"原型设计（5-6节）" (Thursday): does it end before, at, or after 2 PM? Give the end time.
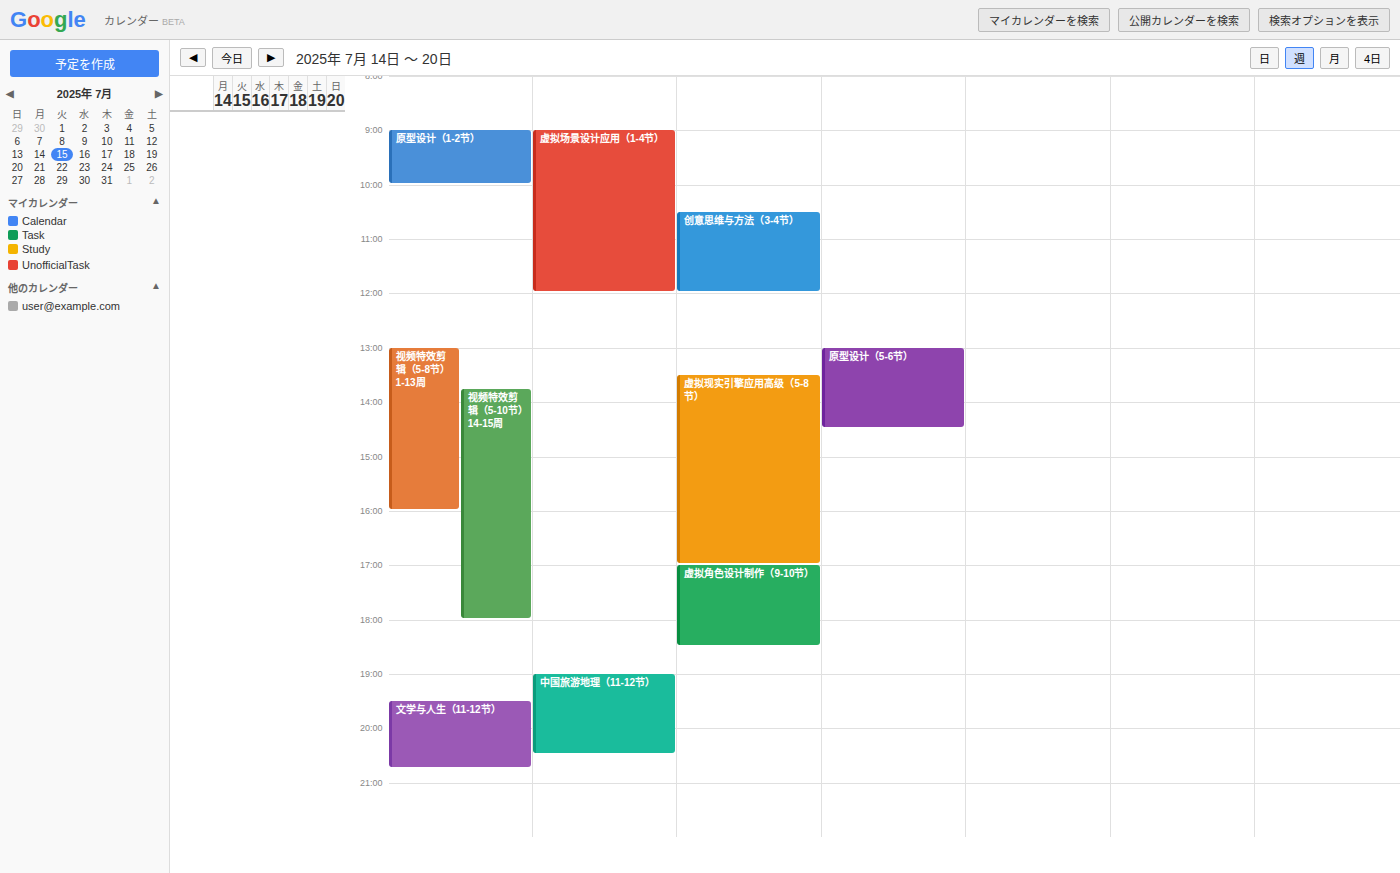
2:30 PM -- after 2 PM, 30 minutes below the 2 PM line.